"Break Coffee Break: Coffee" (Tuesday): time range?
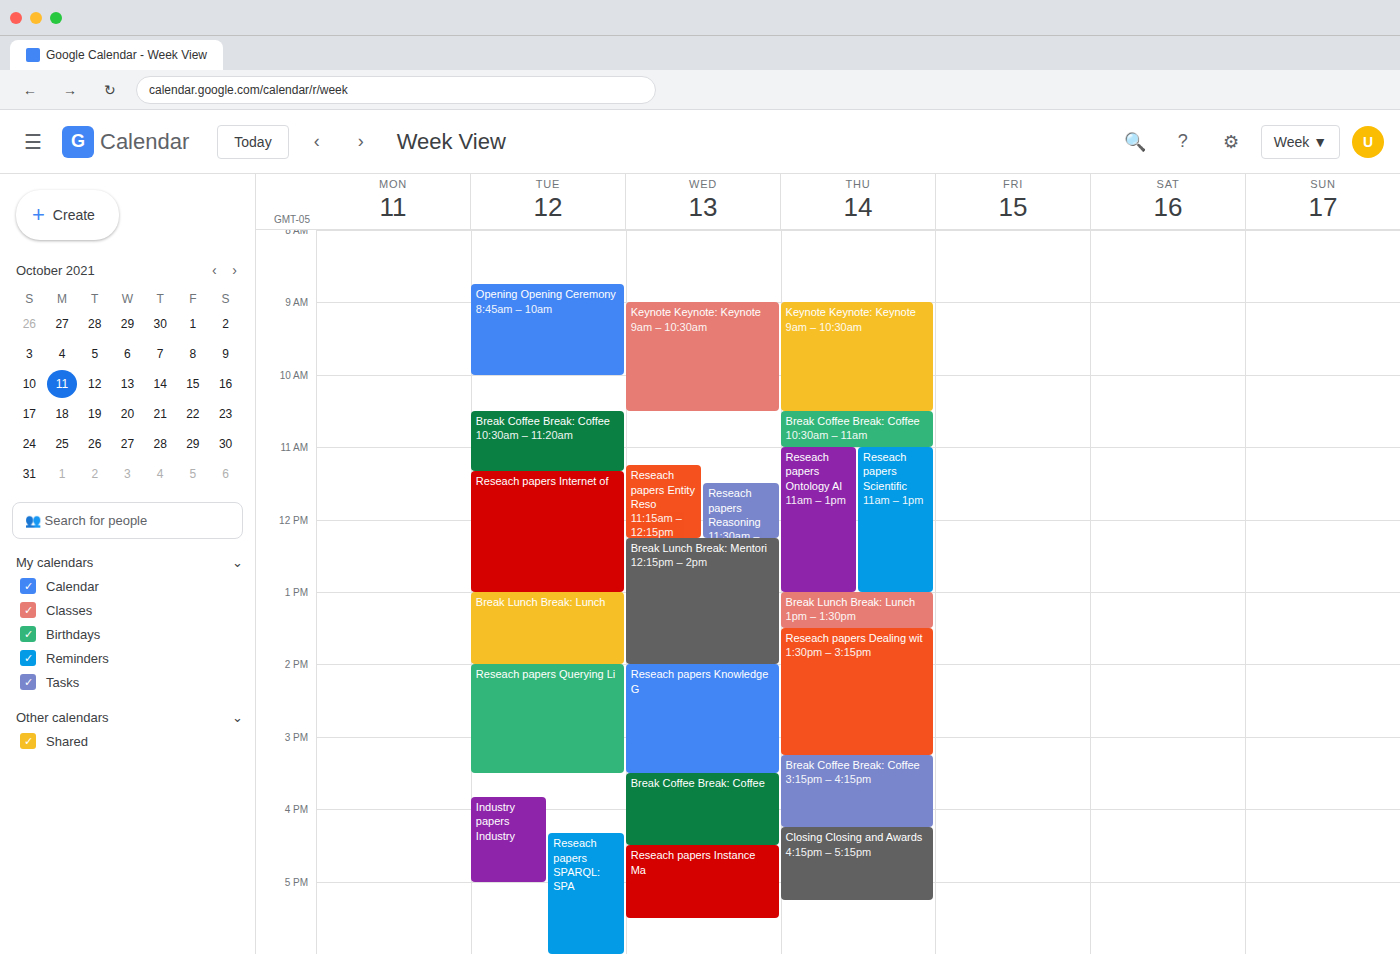
10:30 to 11:20